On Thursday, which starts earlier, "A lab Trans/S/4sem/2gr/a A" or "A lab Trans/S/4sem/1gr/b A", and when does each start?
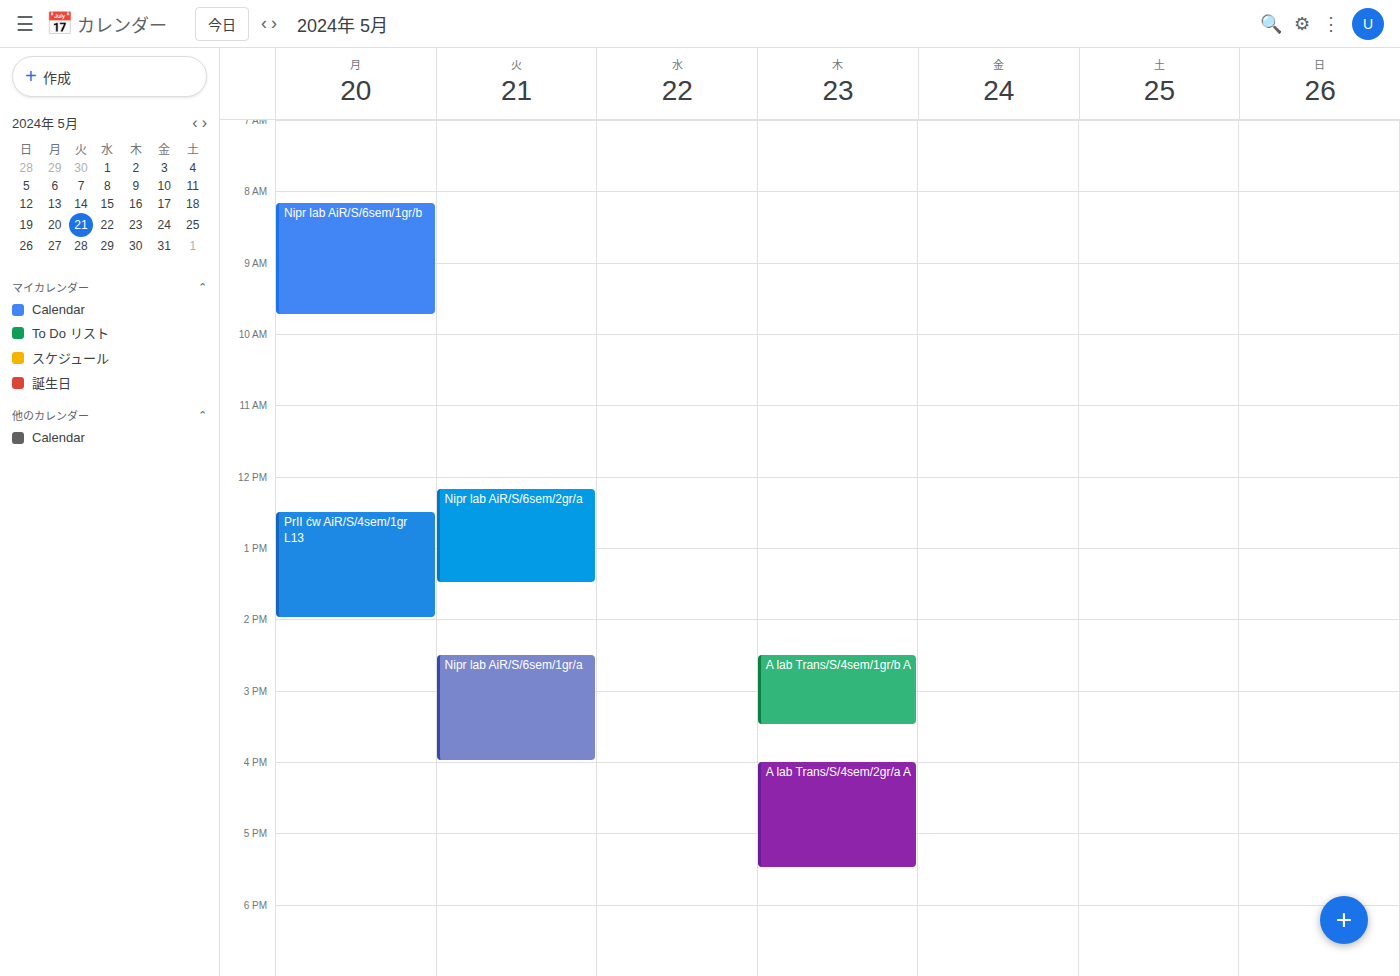
"A lab Trans/S/4sem/1gr/b A" 2:30 PM; "A lab Trans/S/4sem/2gr/a A" 4:00 PM.